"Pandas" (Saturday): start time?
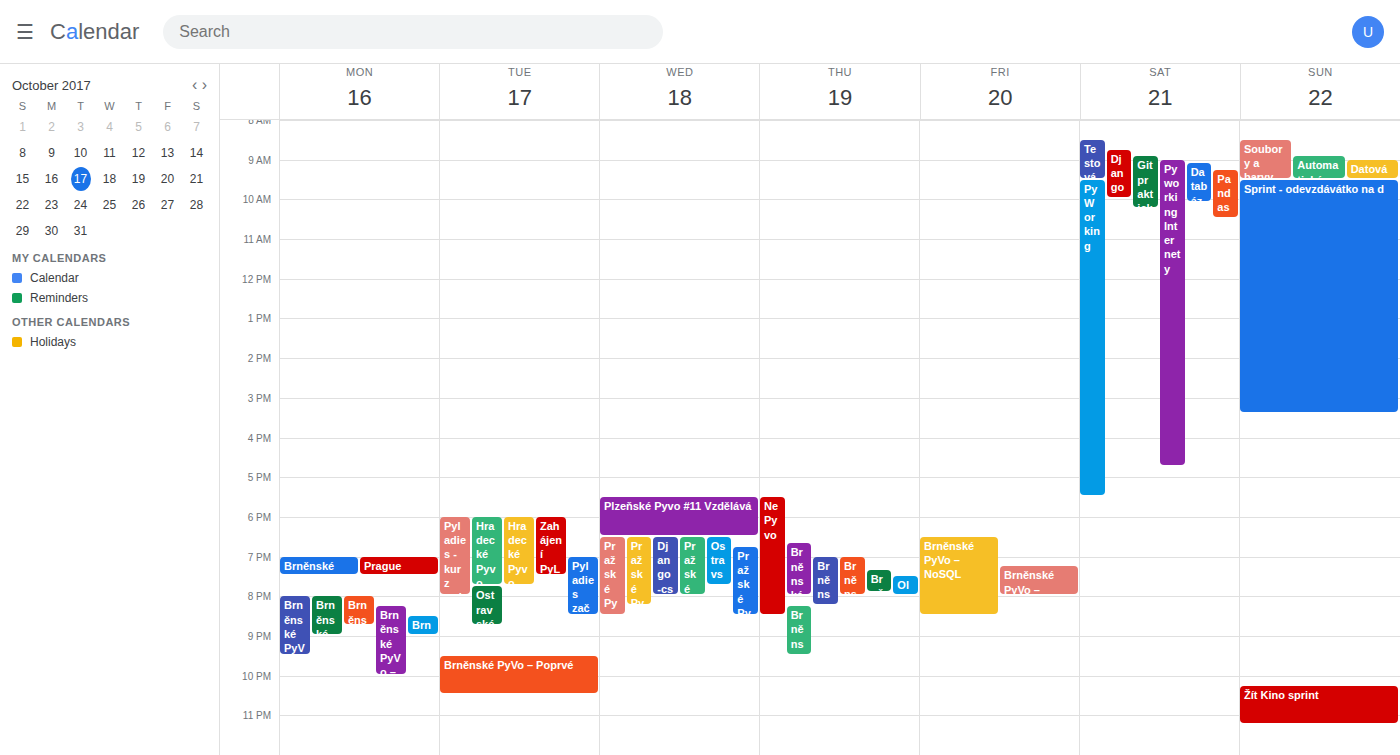
9:15 AM